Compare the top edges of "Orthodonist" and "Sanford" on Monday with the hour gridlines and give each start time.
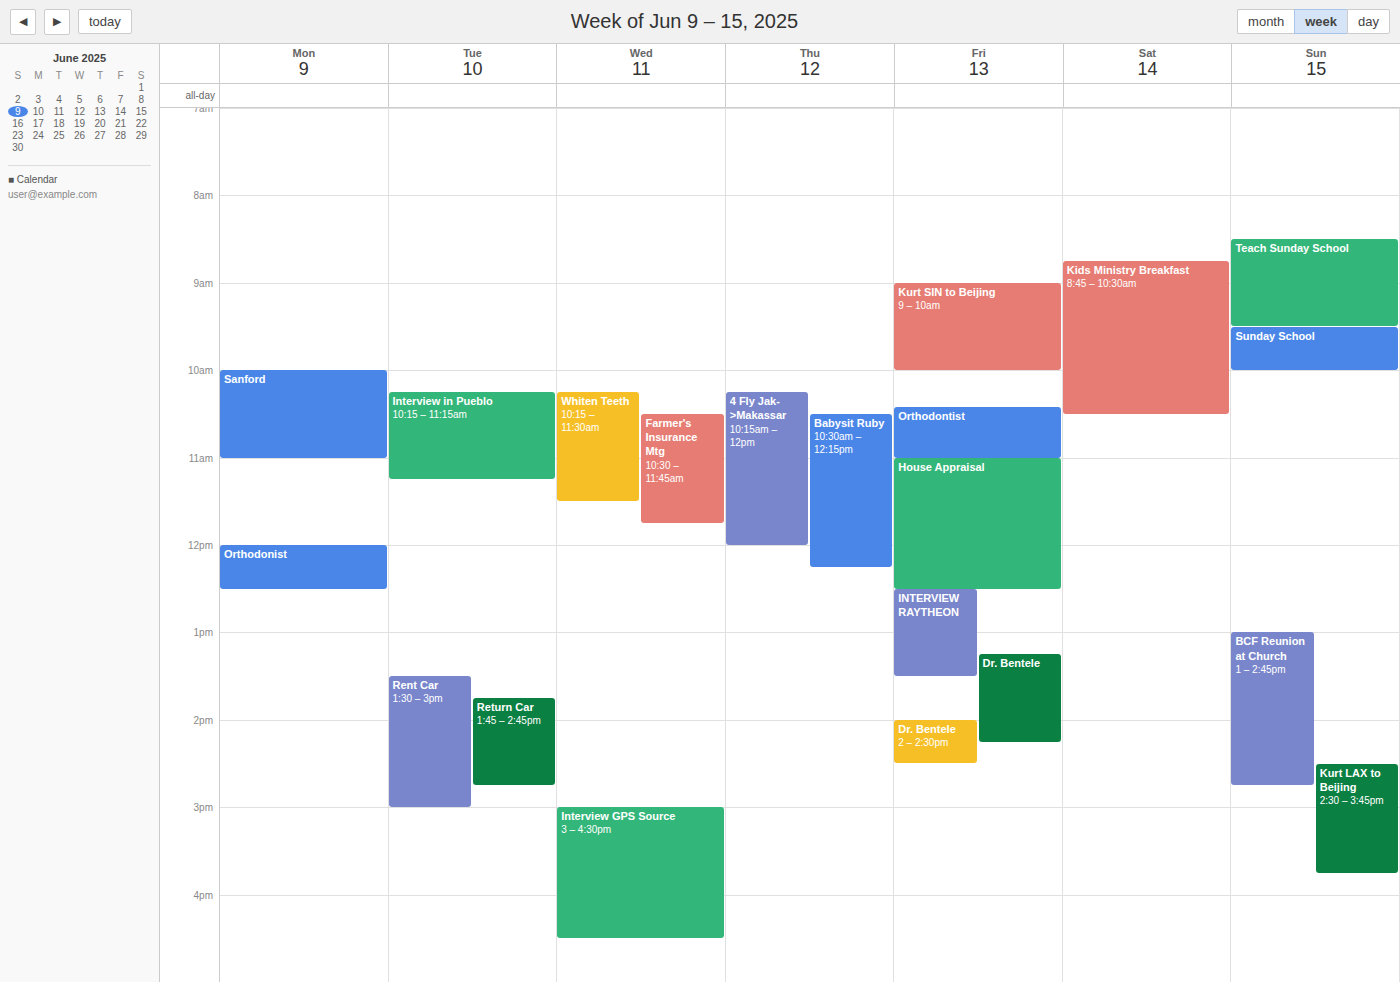
"Orthodonist": 12:00 PM, exactly on the 12 PM line. "Sanford": 10:00 AM, exactly on the 10 AM line.